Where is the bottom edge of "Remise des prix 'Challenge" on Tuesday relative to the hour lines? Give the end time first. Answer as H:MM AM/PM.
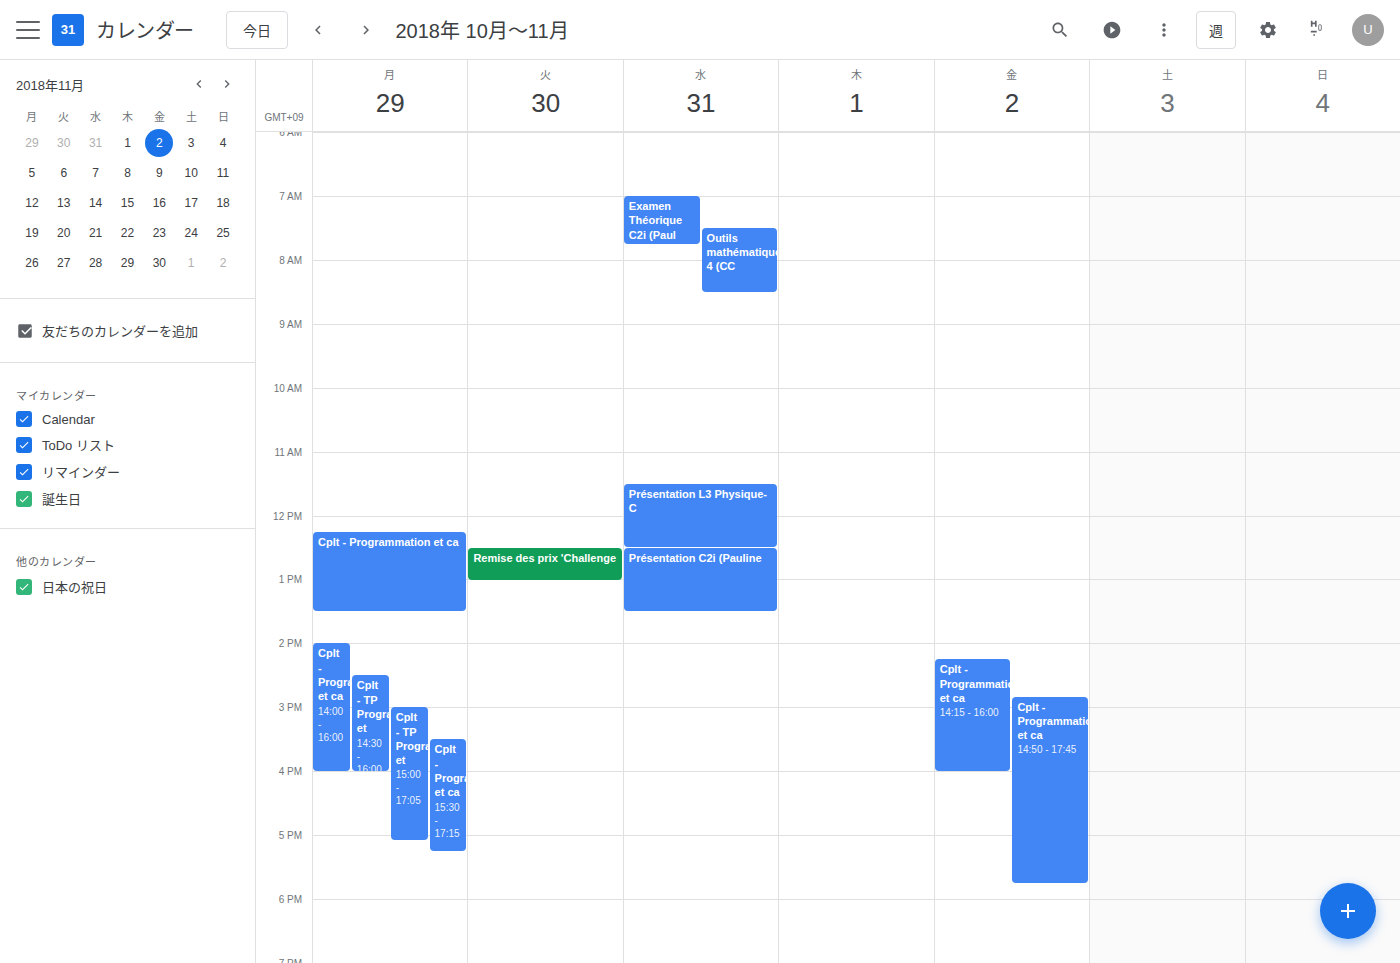
1:00 PM -- exactly on the 1 PM line.